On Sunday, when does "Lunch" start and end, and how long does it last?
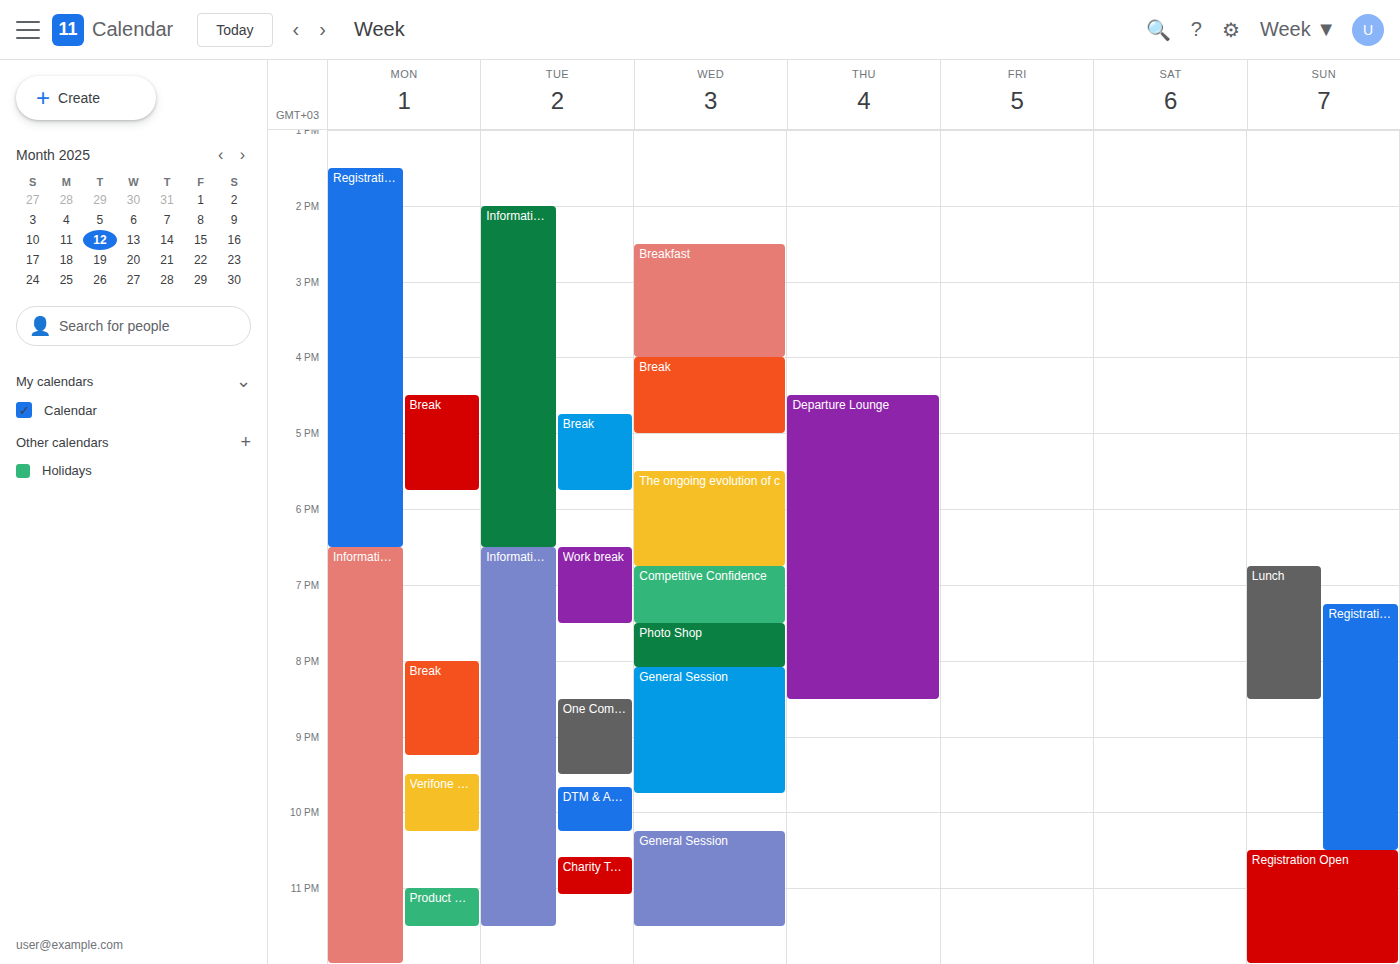
18:45 to 20:30, 1 hour 45 minutes